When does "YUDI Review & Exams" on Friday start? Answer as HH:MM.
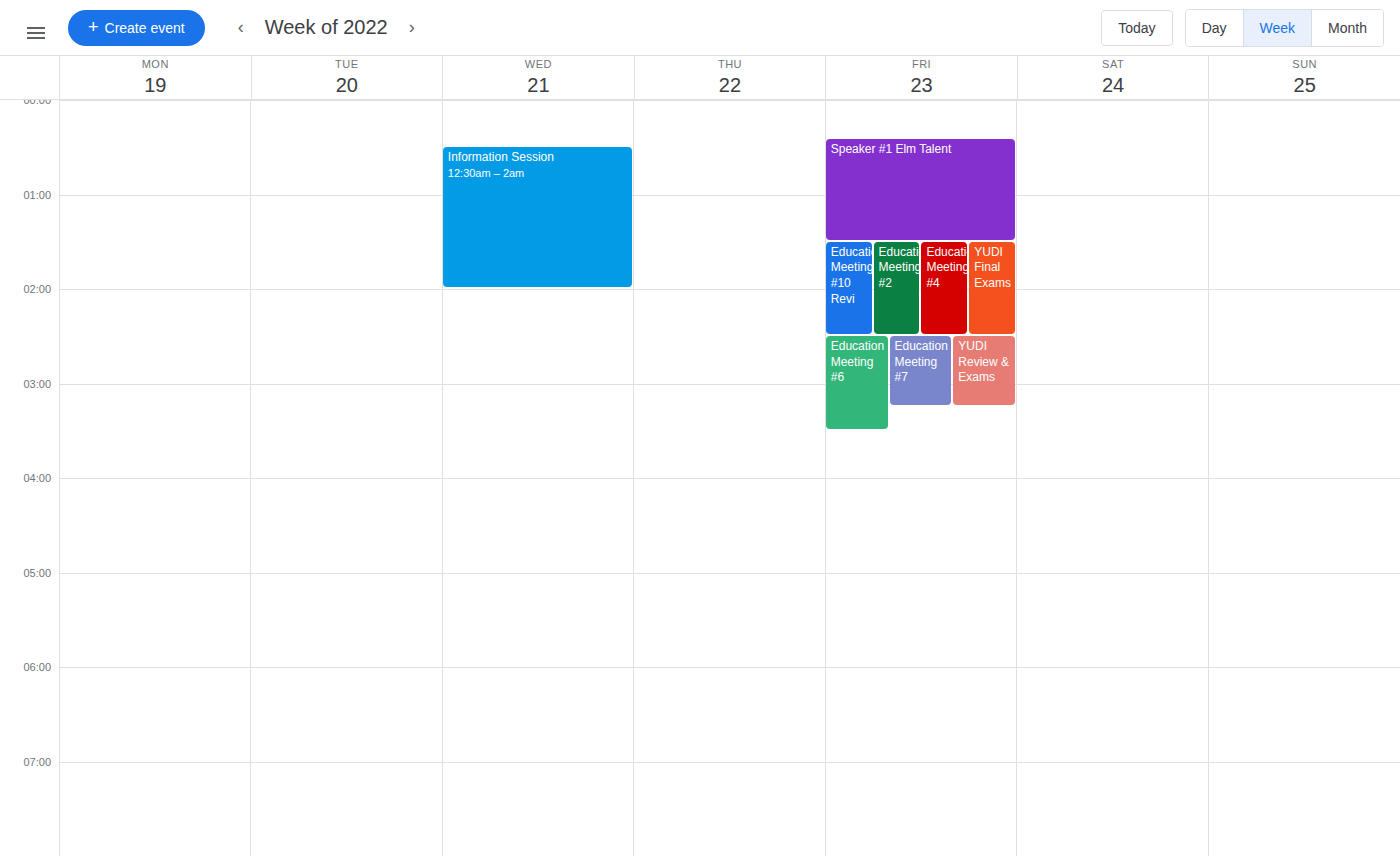
02:30